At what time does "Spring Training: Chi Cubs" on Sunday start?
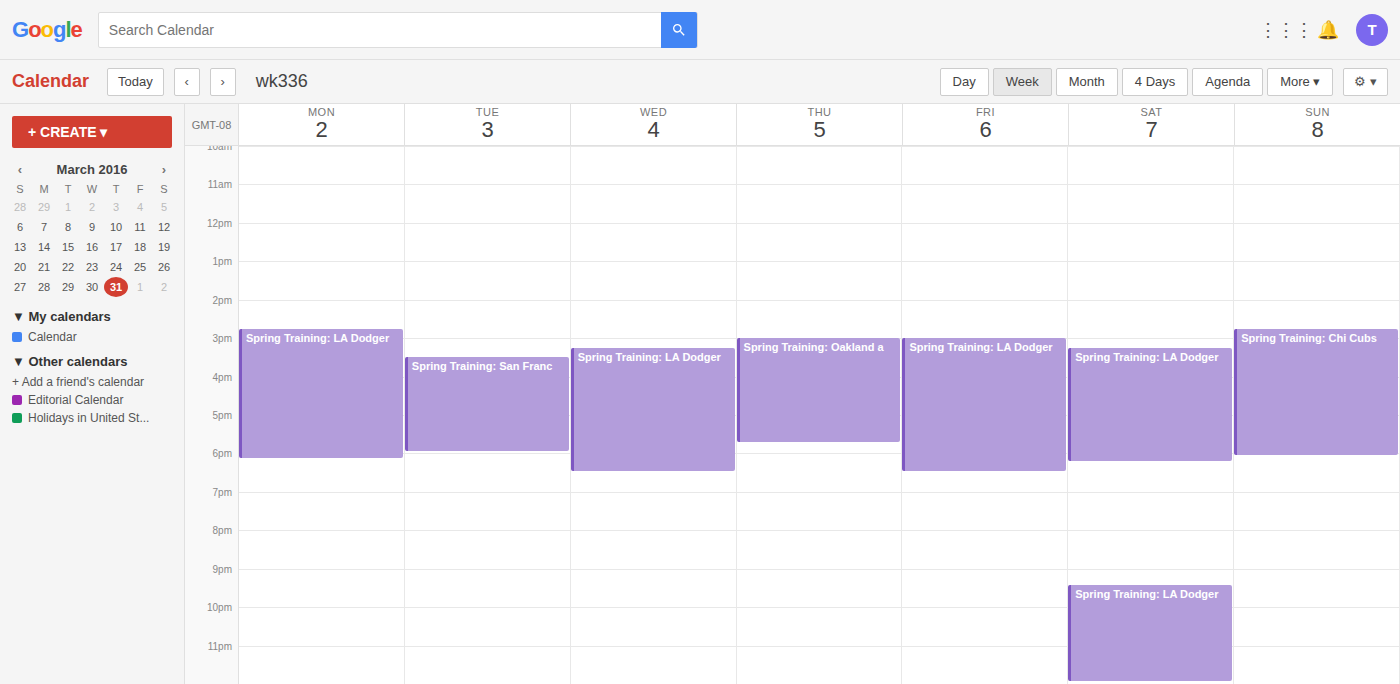
2:45 PM